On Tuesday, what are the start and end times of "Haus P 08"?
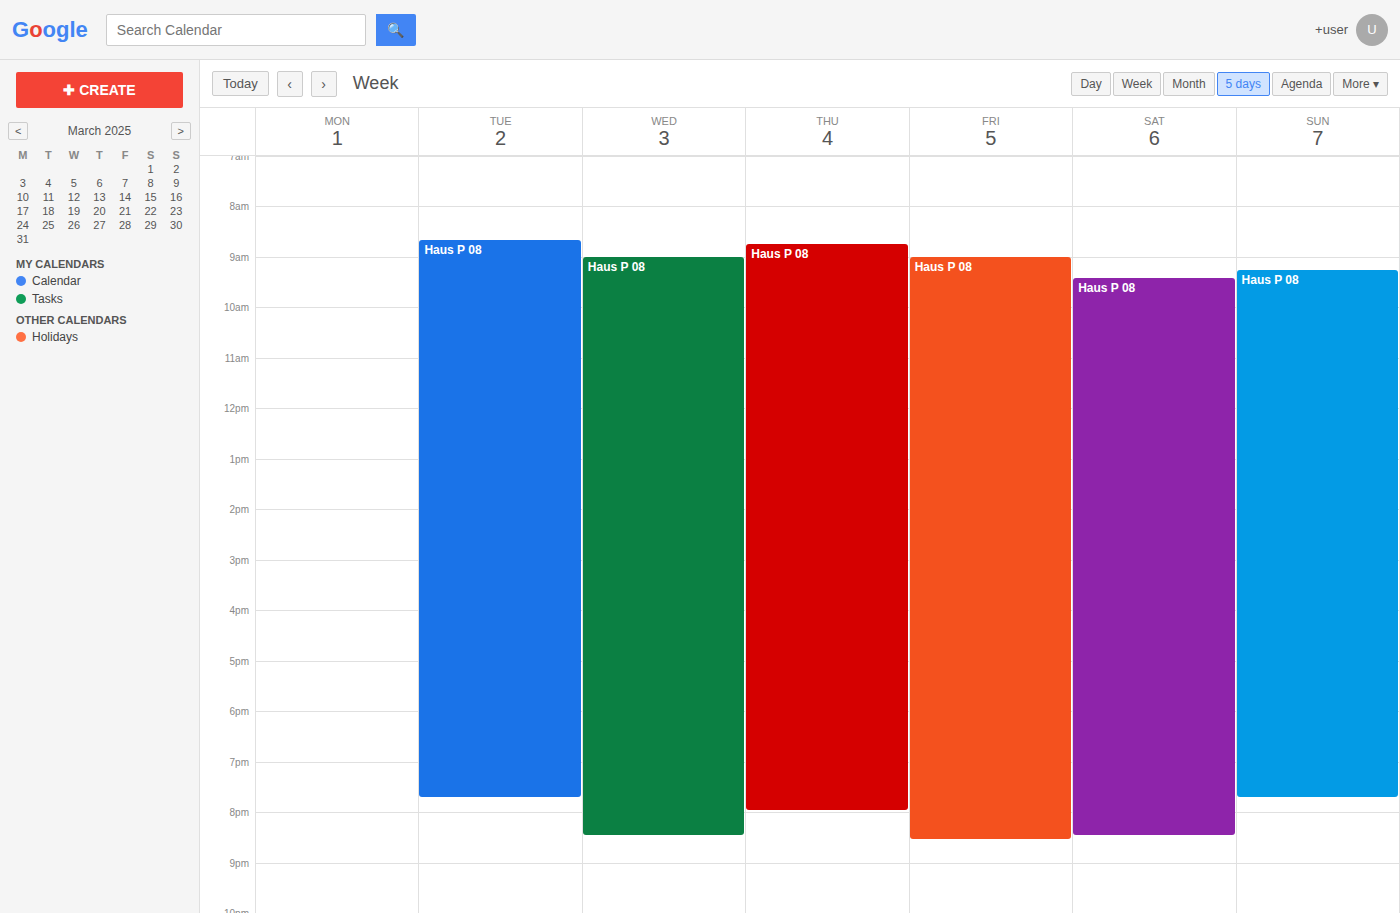
8:40 AM to 7:45 PM